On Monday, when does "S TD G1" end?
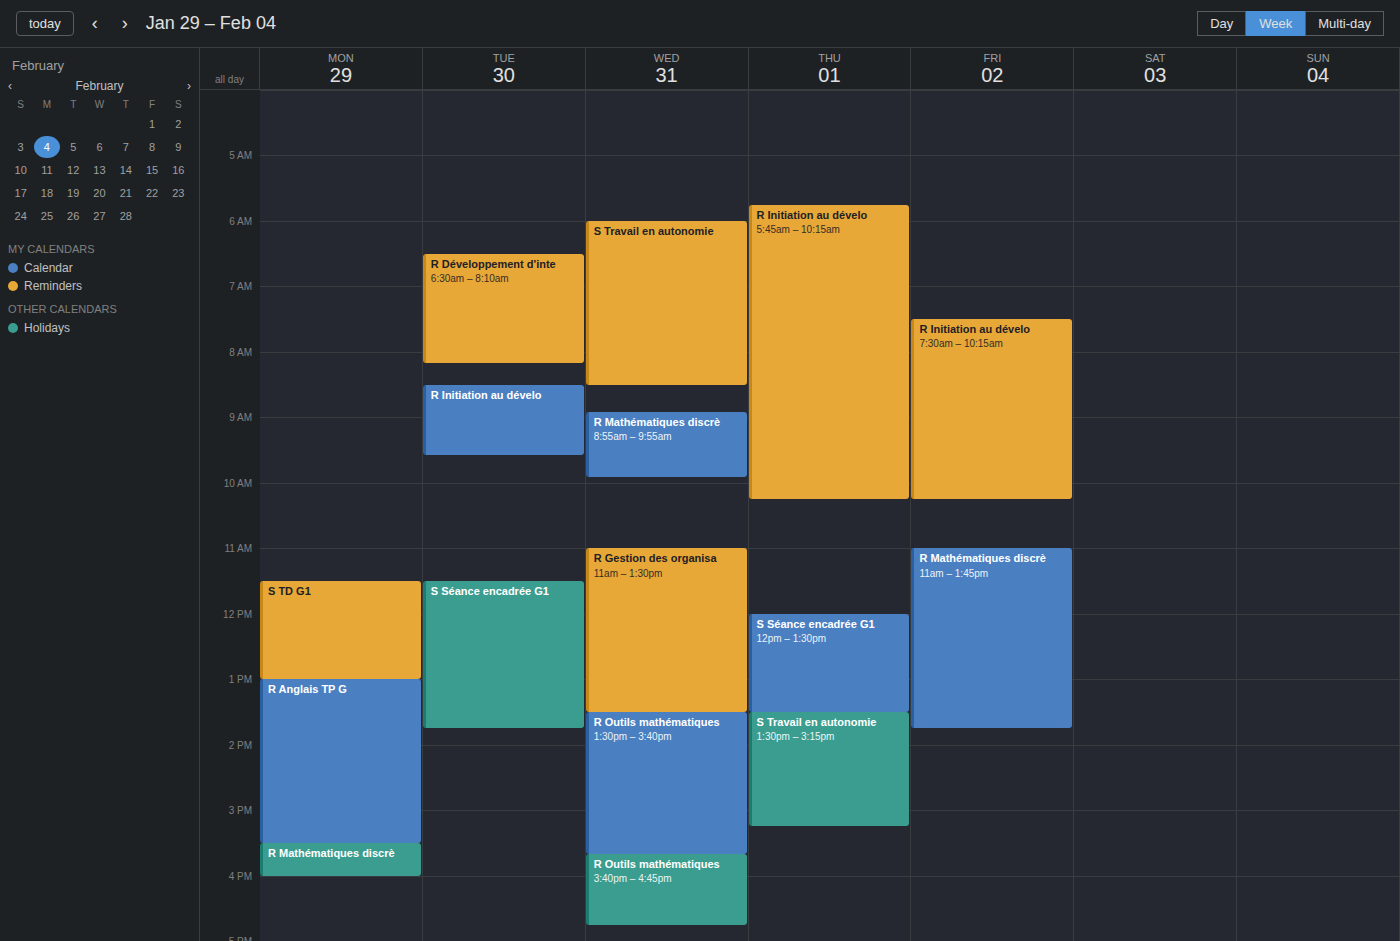
1:00 PM